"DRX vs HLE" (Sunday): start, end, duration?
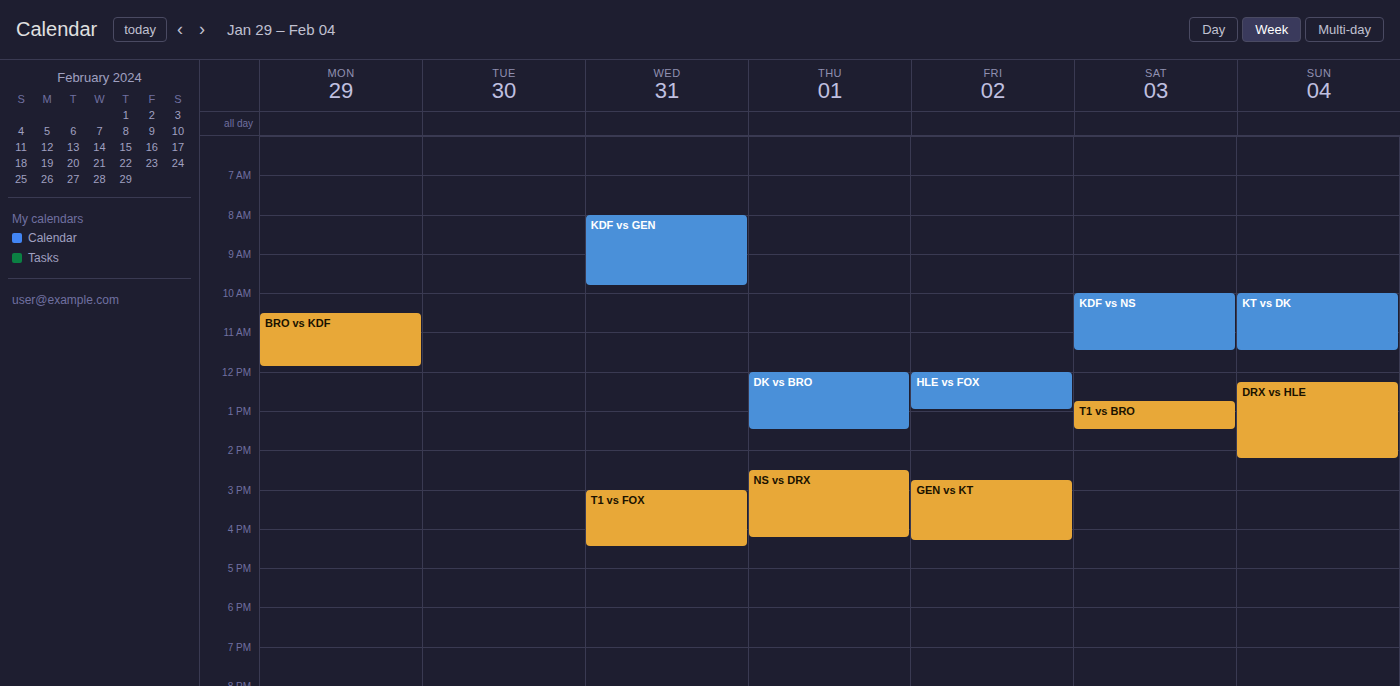
12:15 PM to 2:15 PM, 2 hours